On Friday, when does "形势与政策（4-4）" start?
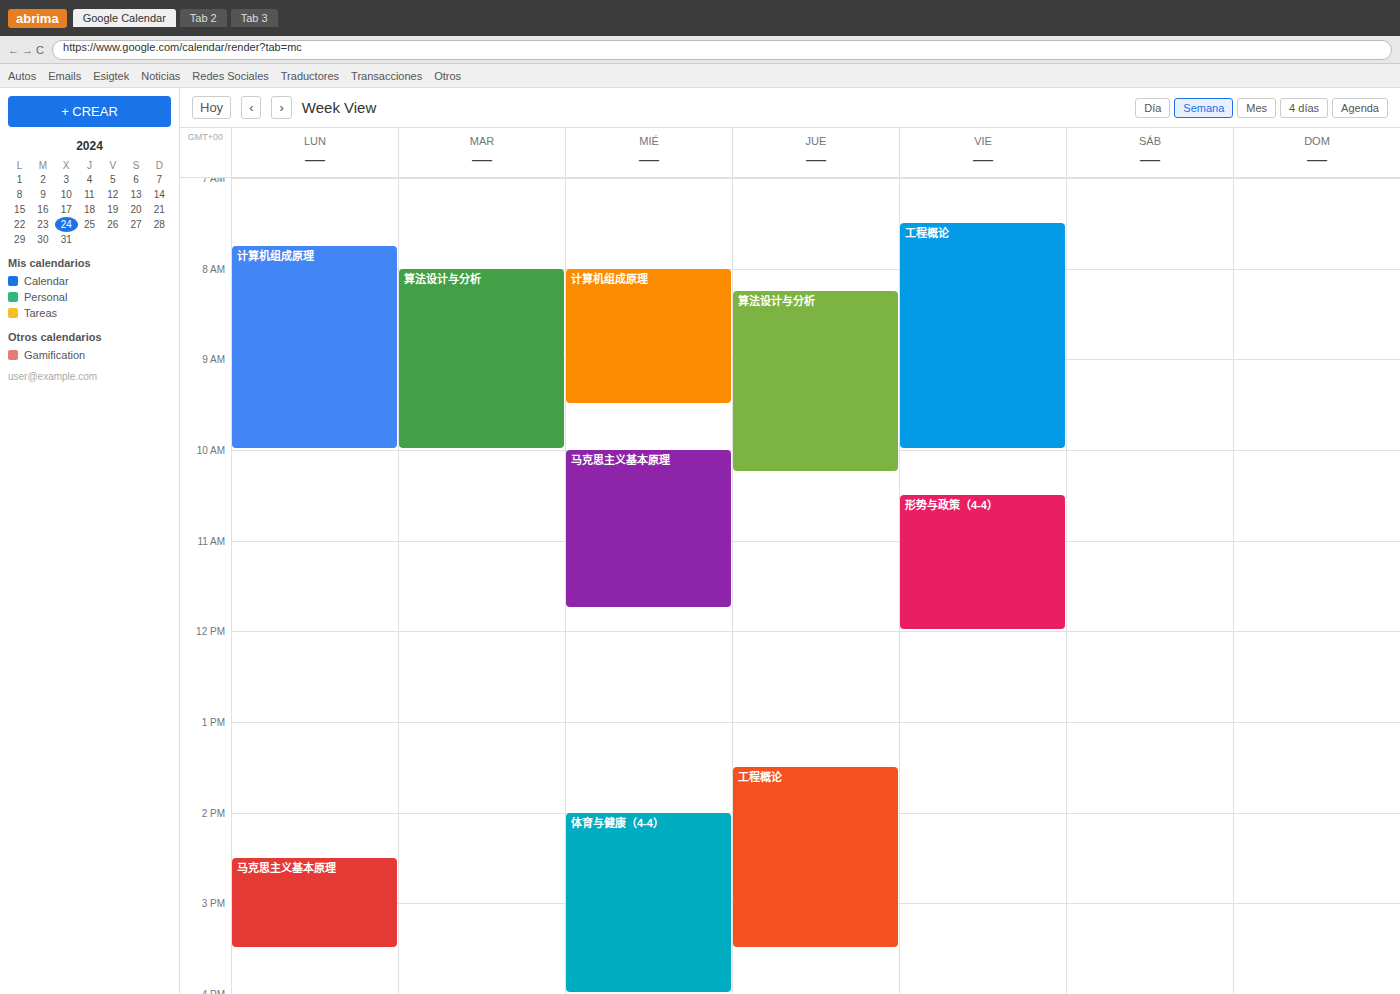
10:30 AM